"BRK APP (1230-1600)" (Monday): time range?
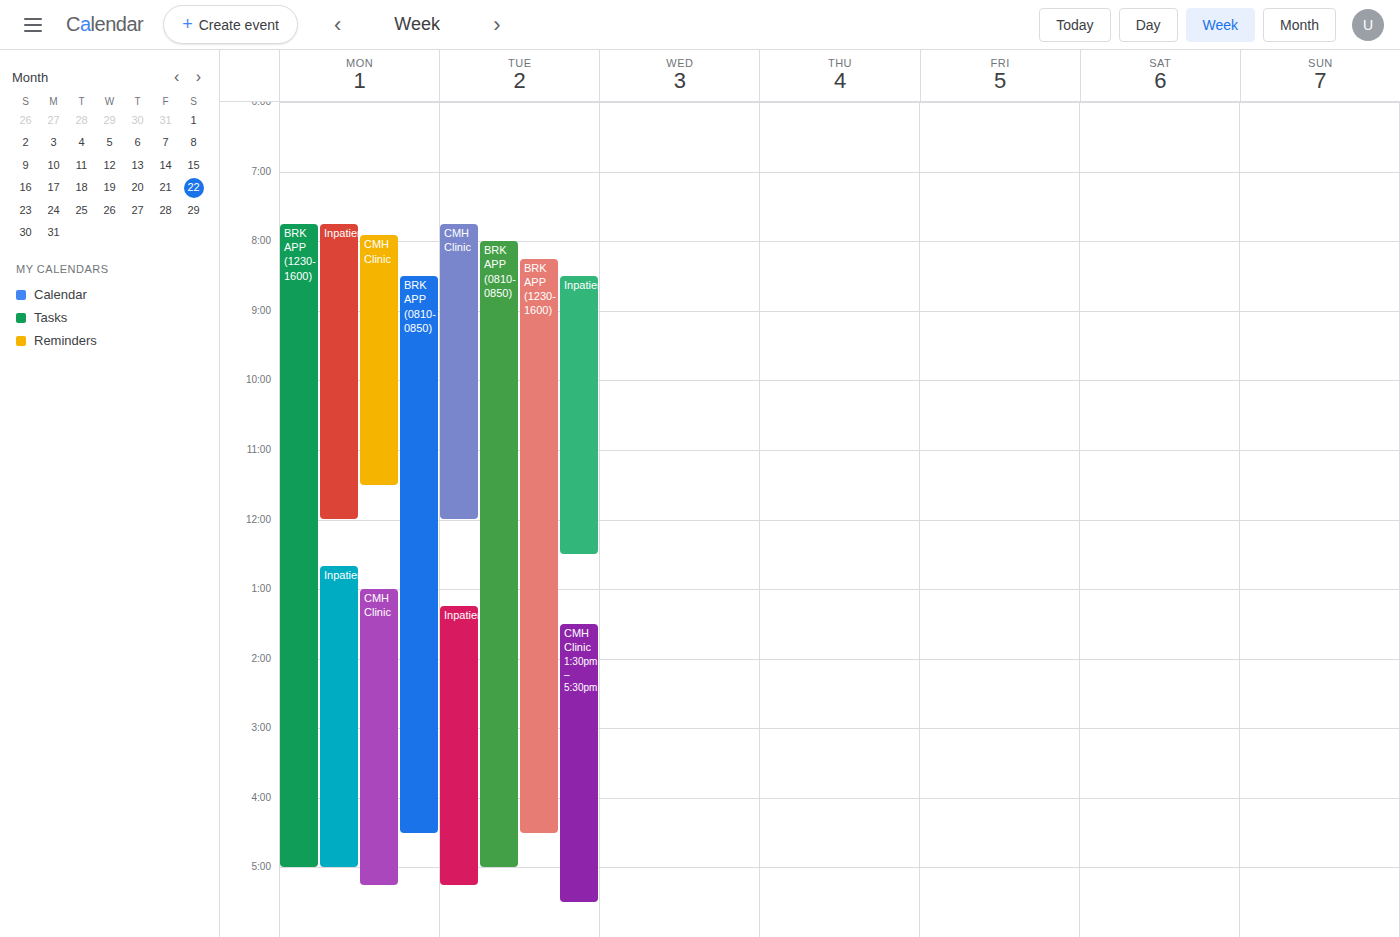
07:45 to 17:00